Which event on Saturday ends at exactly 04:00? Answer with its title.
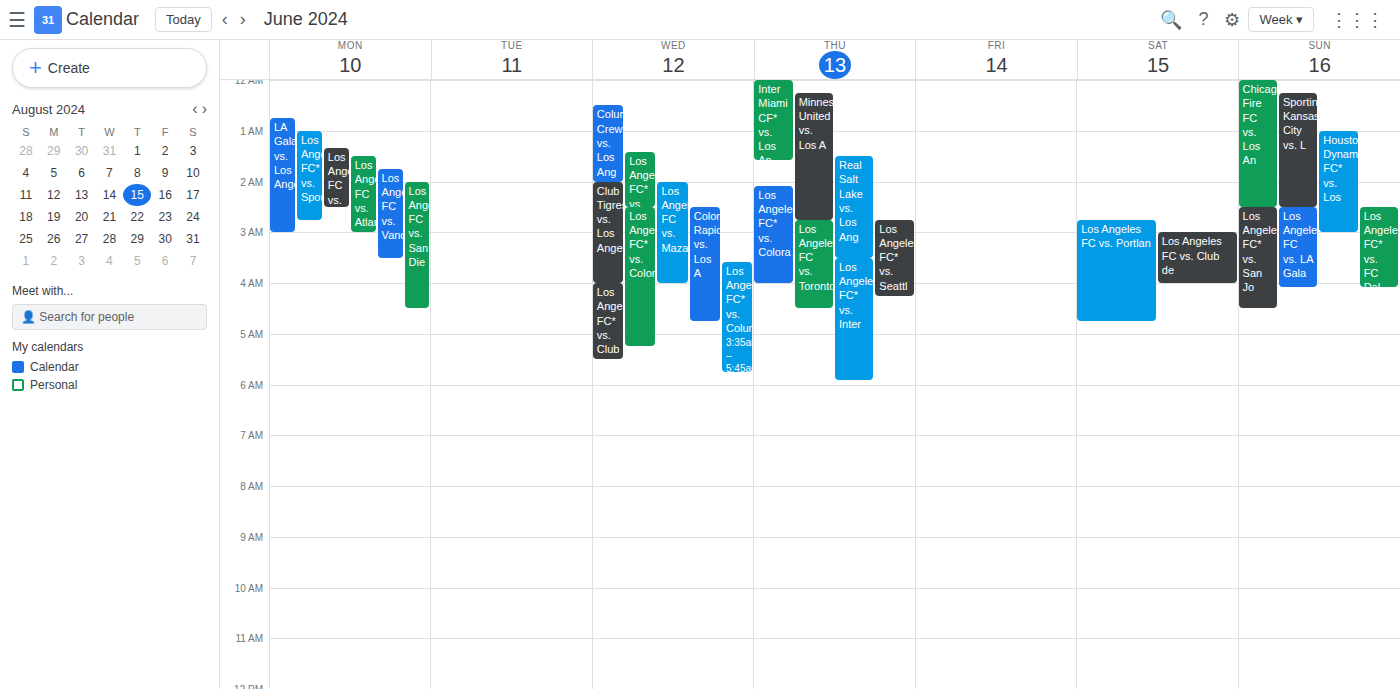
"Los Angeles FC vs. Club de"